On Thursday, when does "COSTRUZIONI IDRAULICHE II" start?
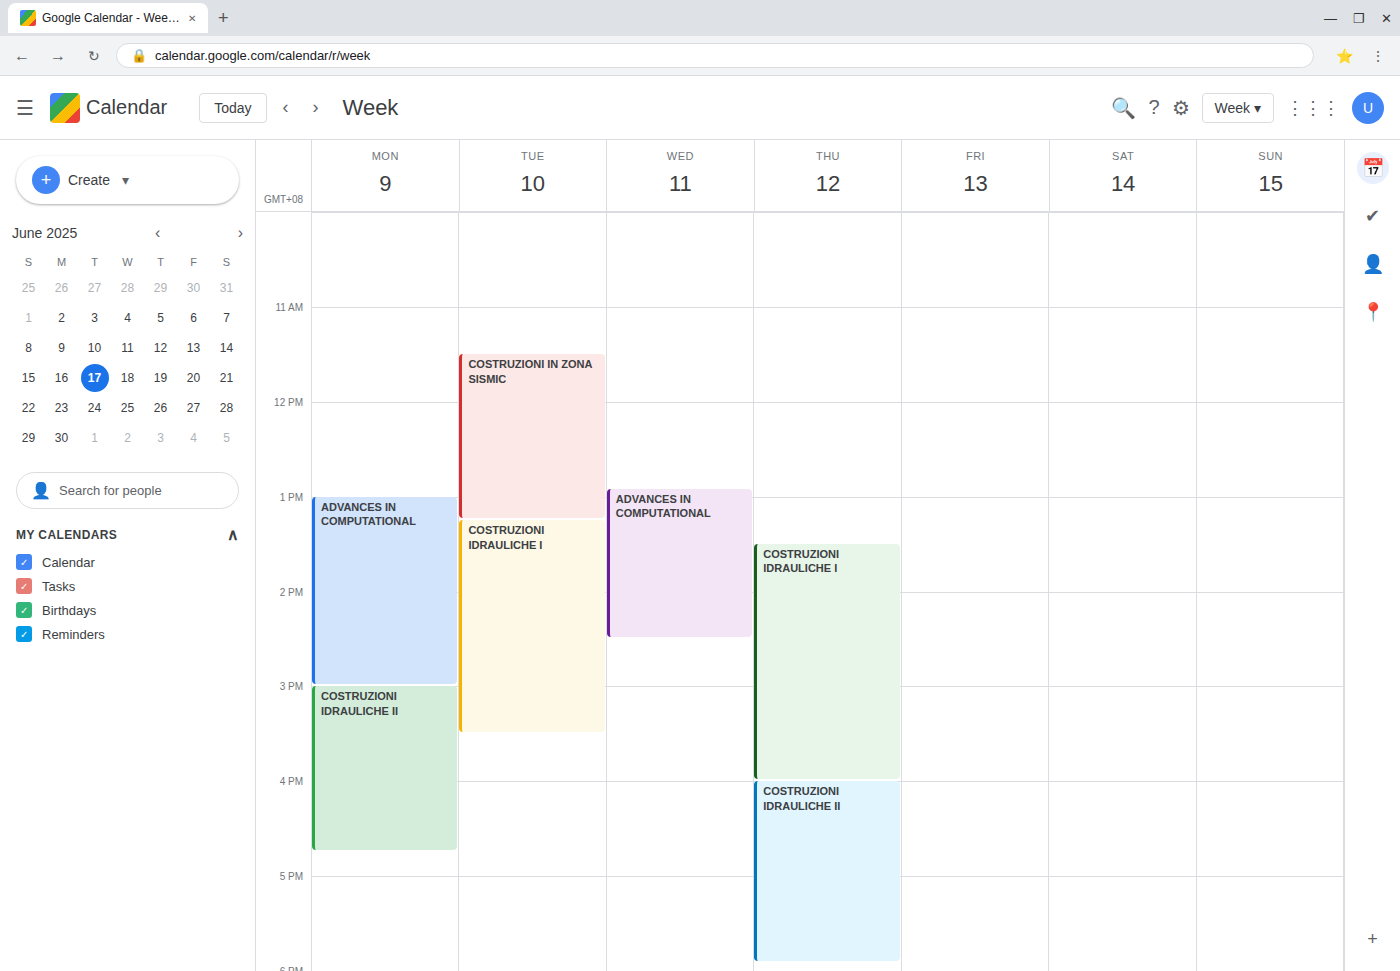
4:00 PM